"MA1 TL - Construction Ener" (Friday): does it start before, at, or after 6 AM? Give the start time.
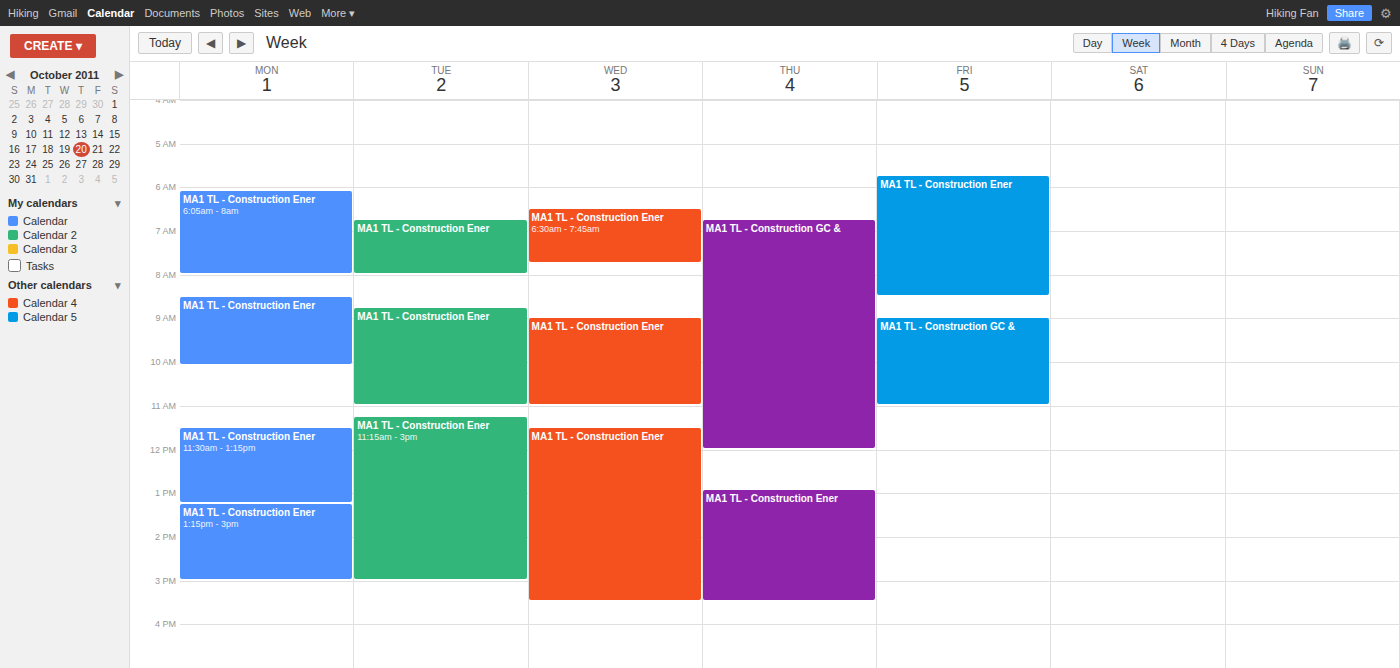
5:45 AM -- before 6 AM, 15 minutes above the 6 AM line.